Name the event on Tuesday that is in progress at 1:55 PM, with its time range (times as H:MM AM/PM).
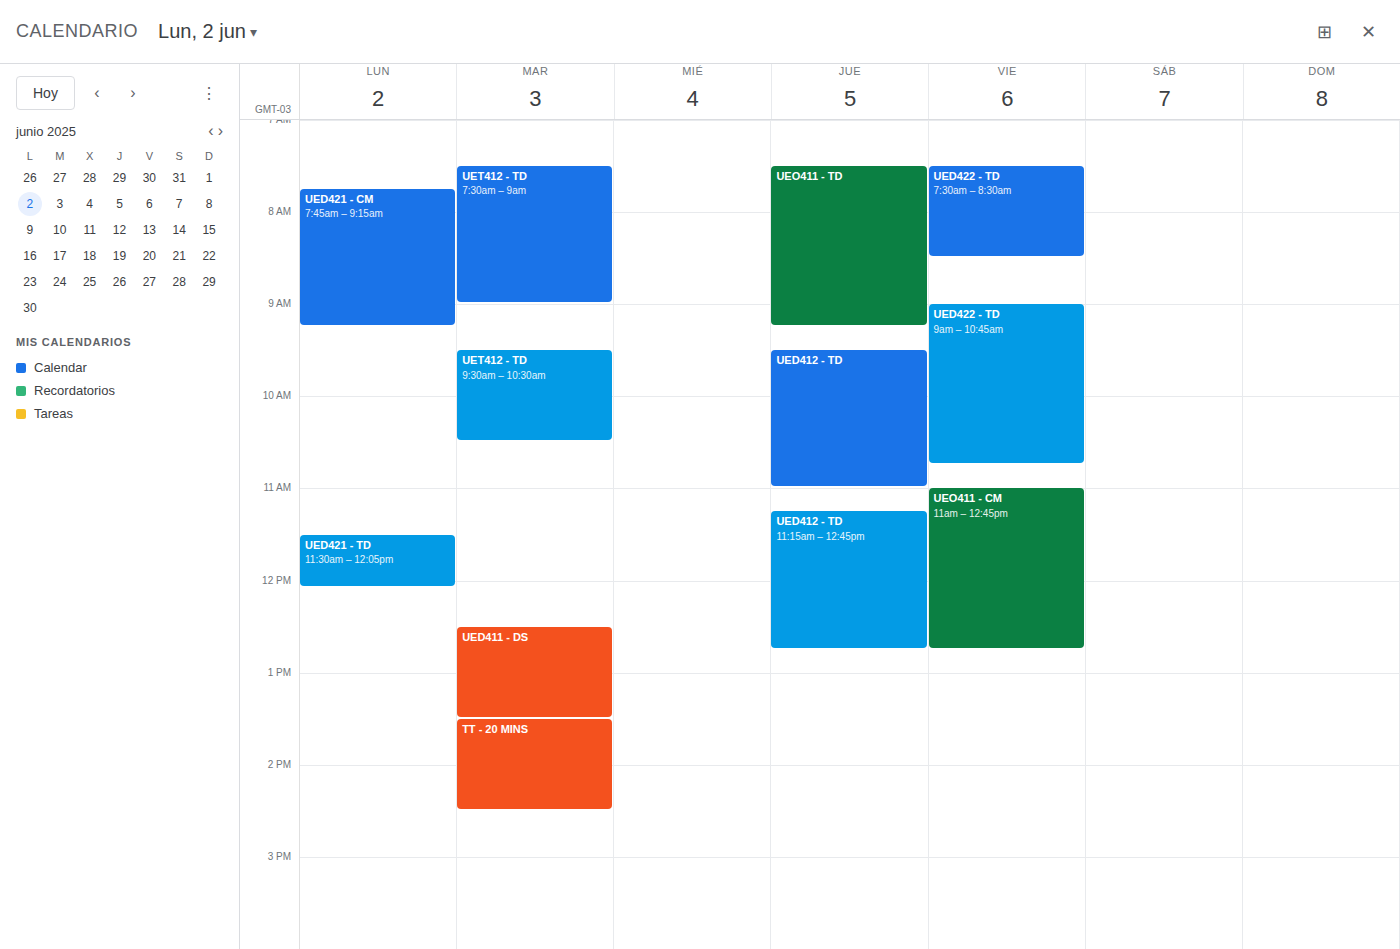
"TT - 20 MINS", 1:30 PM to 2:30 PM